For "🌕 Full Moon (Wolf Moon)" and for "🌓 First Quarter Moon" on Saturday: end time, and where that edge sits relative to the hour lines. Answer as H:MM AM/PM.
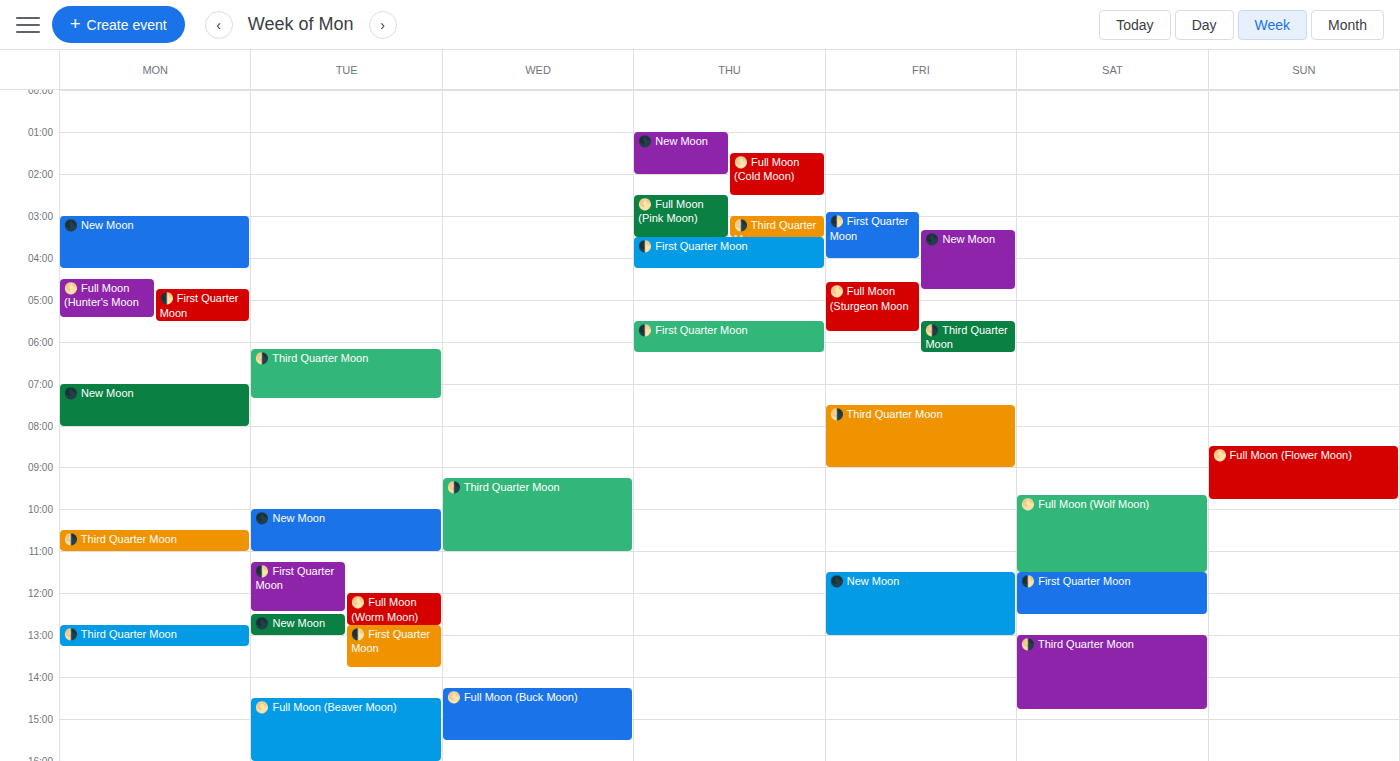
"🌕 Full Moon (Wolf Moon)": 11:30 AM, halfway between the 11 AM and 12 PM lines. "🌓 First Quarter Moon": 12:30 PM, halfway between the 12 PM and 1 PM lines.